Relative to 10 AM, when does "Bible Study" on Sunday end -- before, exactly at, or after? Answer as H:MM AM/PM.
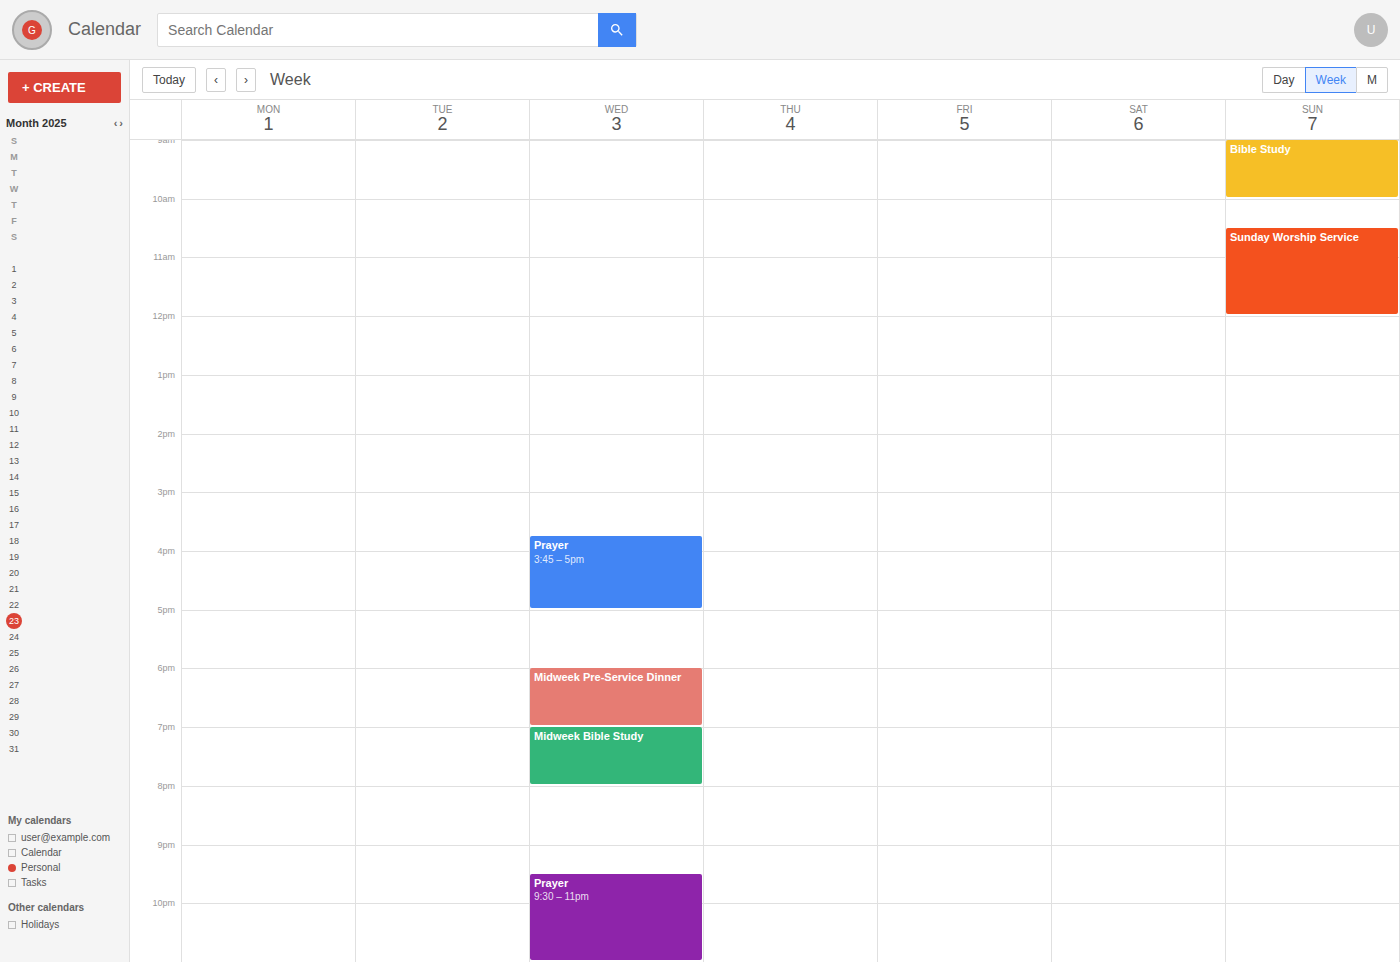
10:00 AM -- exactly at 10 AM, on the 10 AM line.